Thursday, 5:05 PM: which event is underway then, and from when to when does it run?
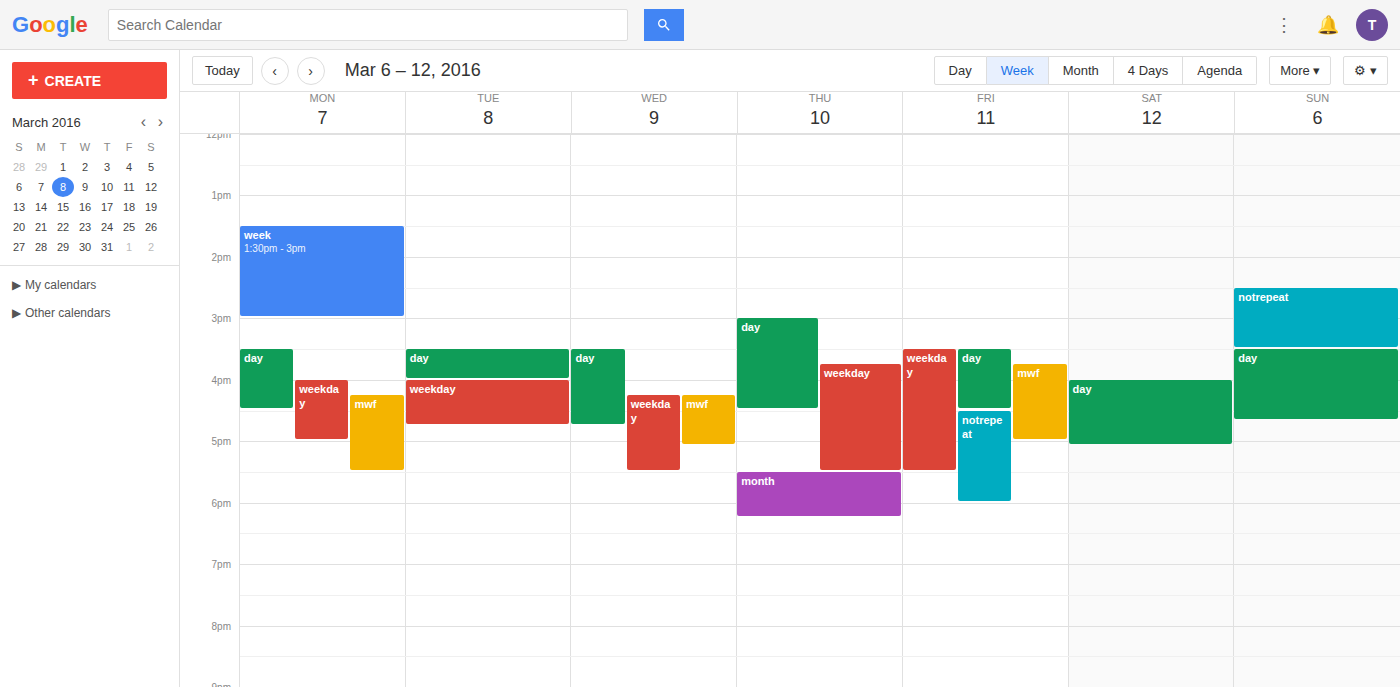
"weekday", 3:45 PM to 5:30 PM